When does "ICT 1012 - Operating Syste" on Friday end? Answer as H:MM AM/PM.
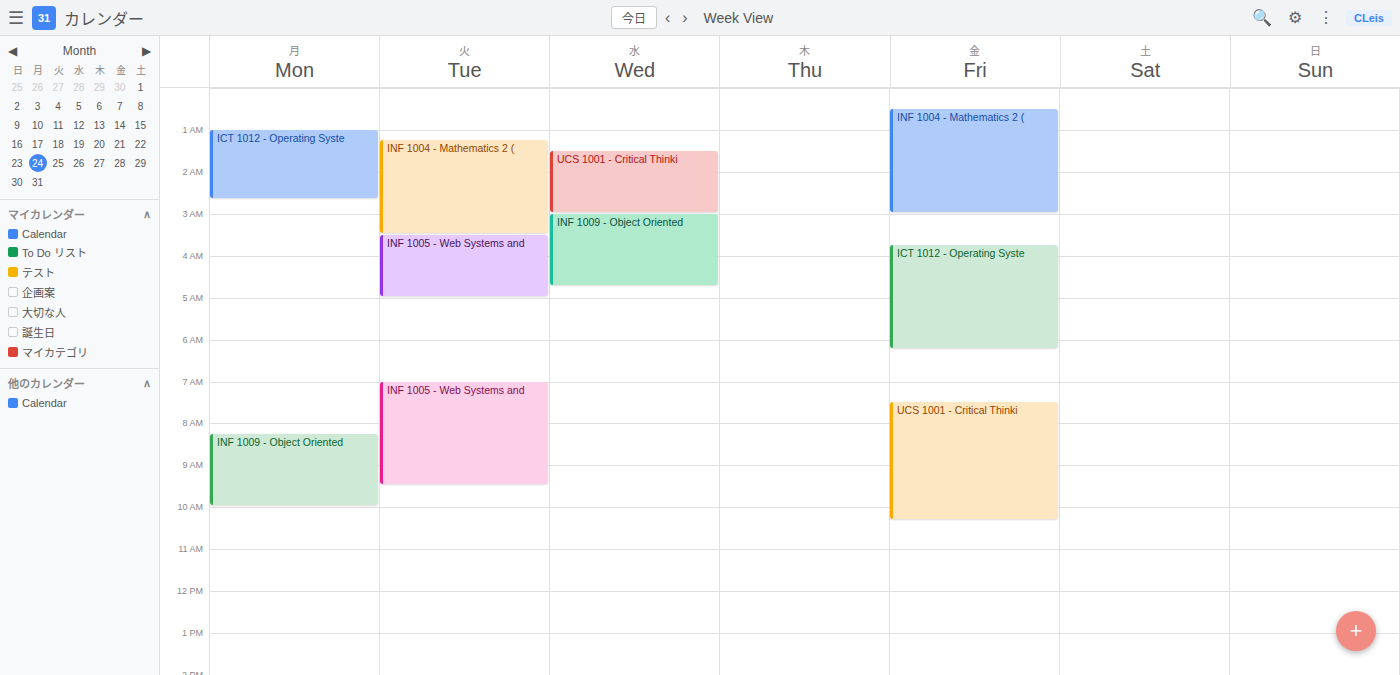
6:15 AM